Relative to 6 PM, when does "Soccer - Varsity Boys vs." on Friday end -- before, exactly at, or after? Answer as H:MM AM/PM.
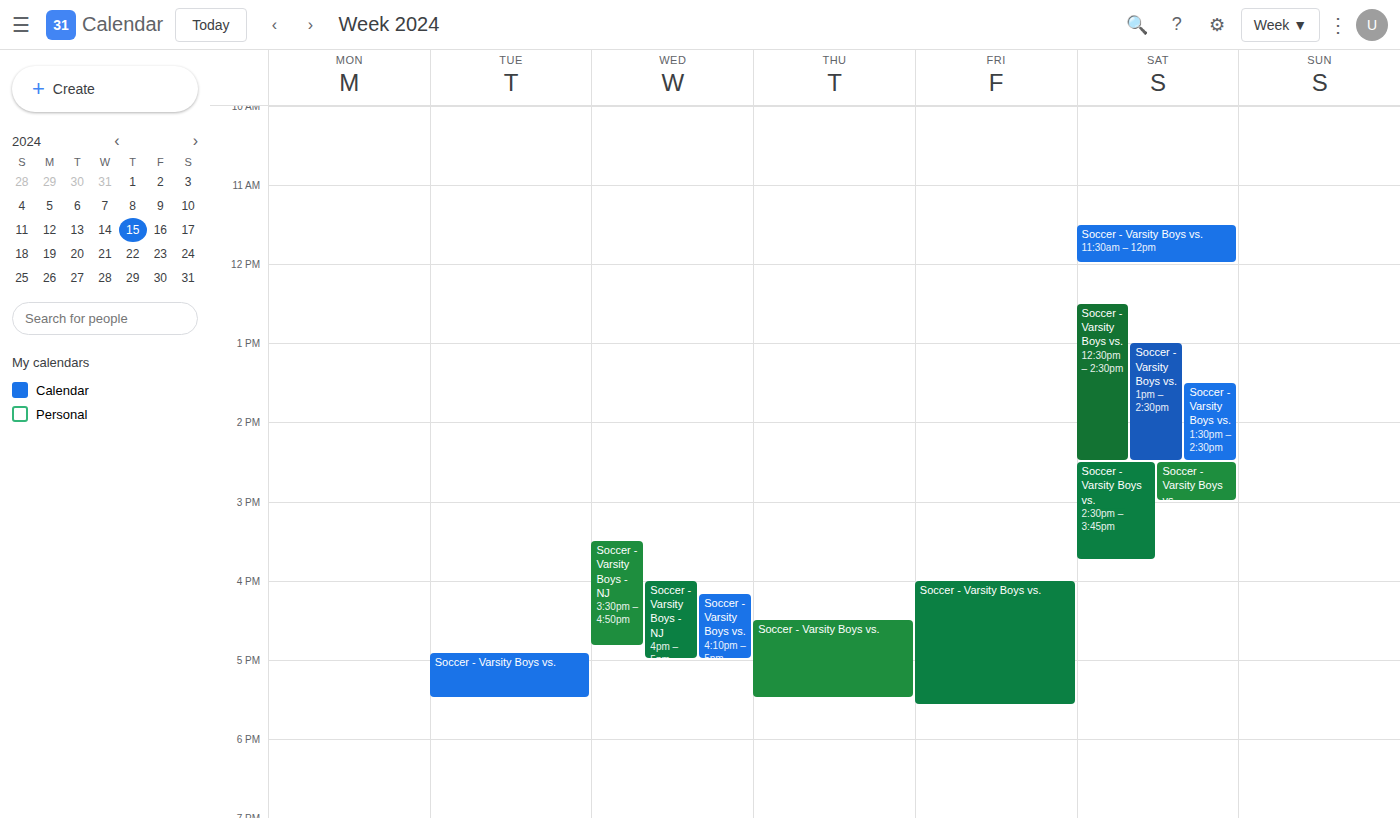
5:35 PM -- before 6 PM, 25 minutes above the 6 PM line.